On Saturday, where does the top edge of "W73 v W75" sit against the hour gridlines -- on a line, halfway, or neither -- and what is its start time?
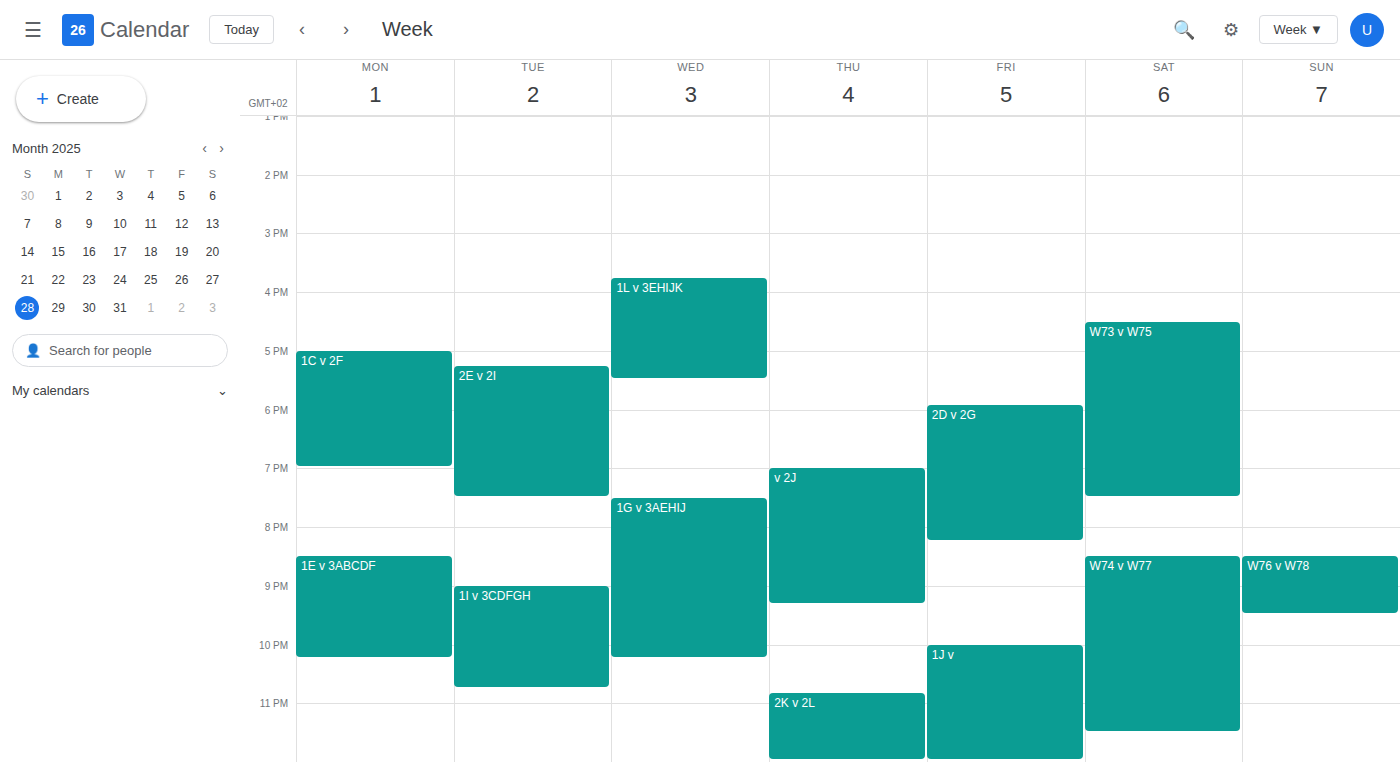
4:30 PM -- halfway between the 4 PM and 5 PM lines.